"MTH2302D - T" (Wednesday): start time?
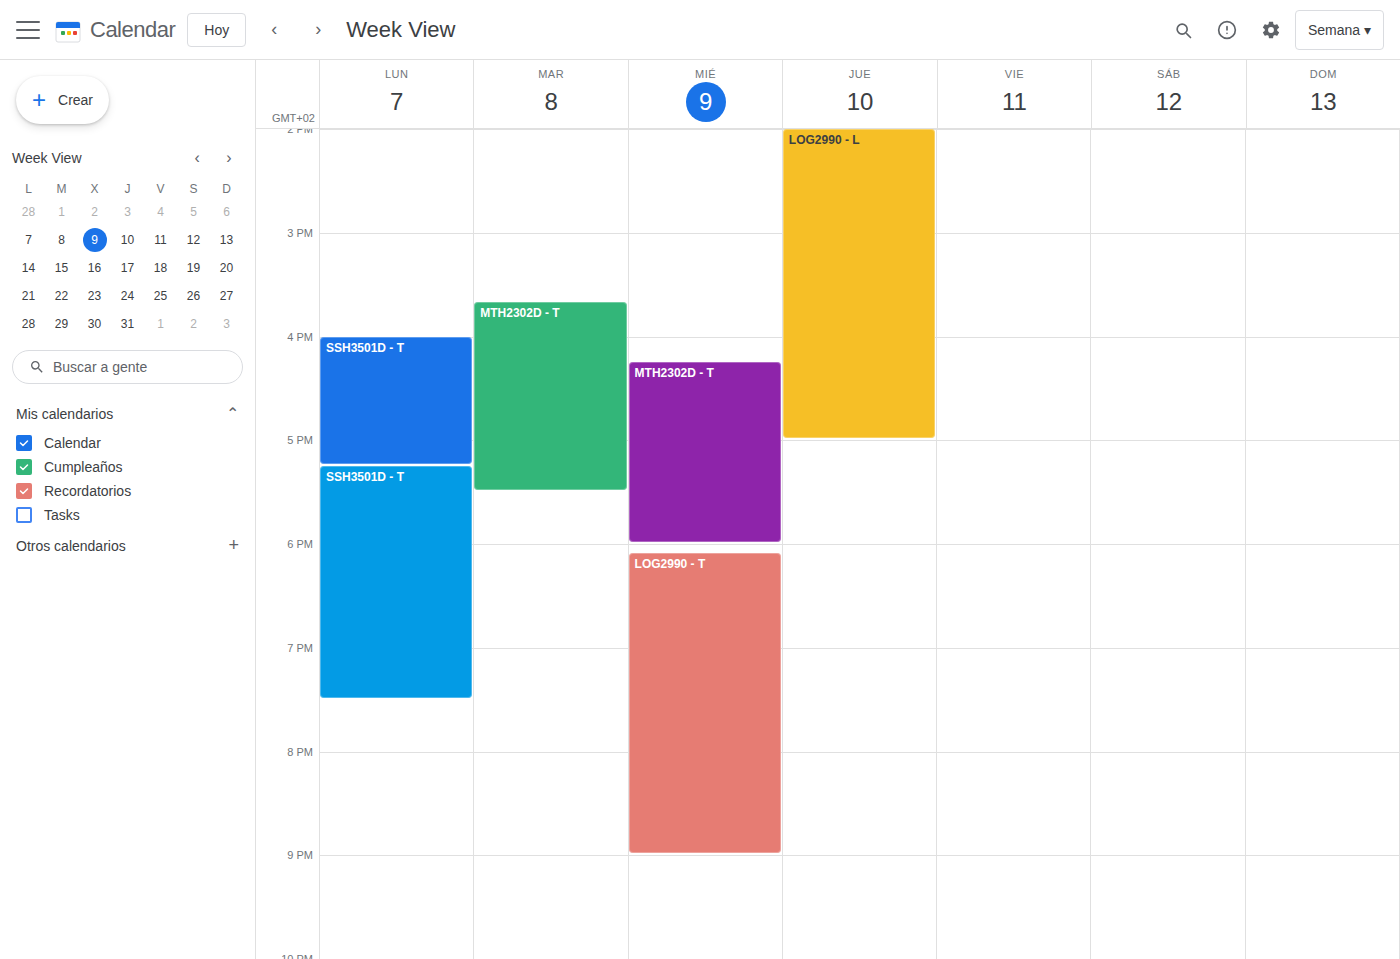
4:15 PM